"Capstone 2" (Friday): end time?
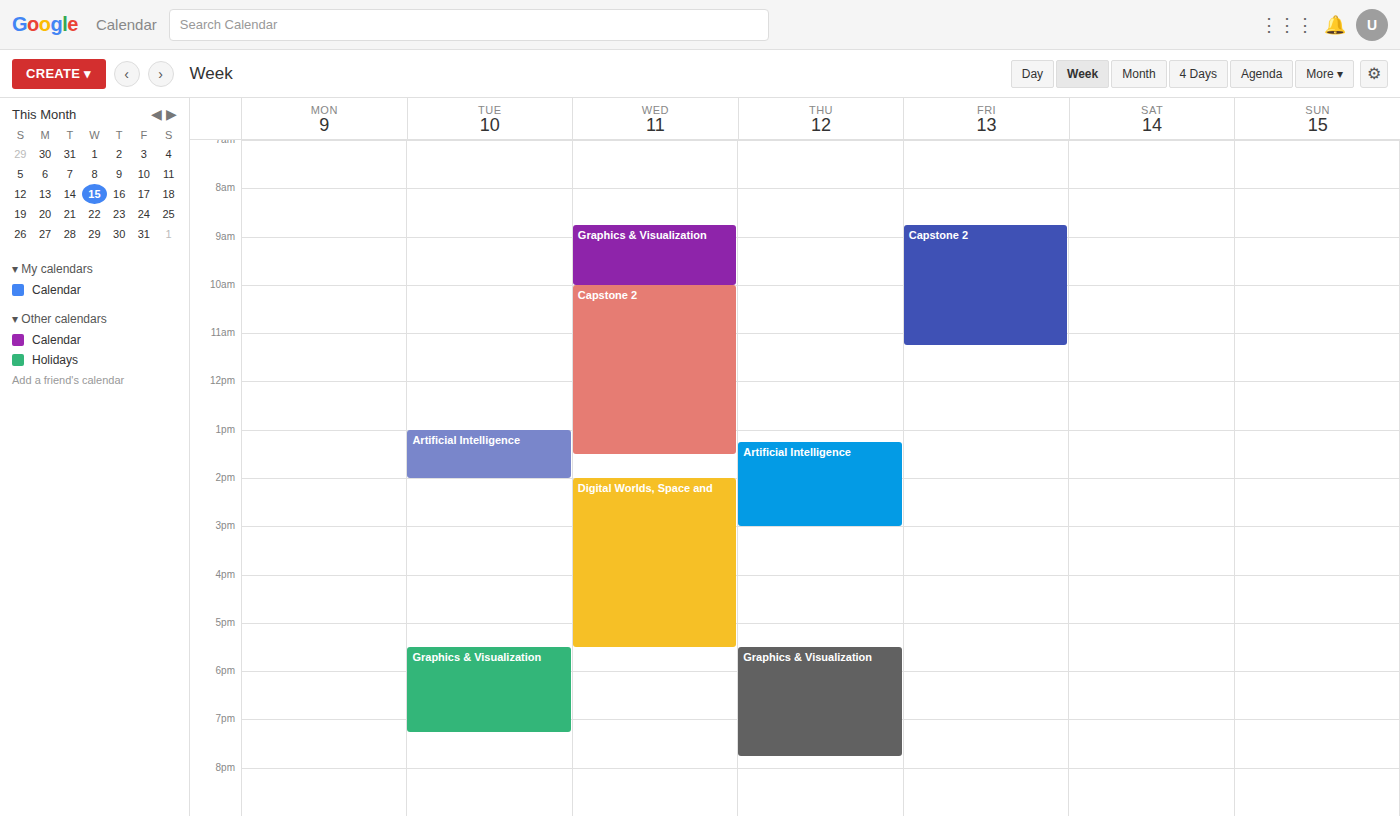
11:15 AM